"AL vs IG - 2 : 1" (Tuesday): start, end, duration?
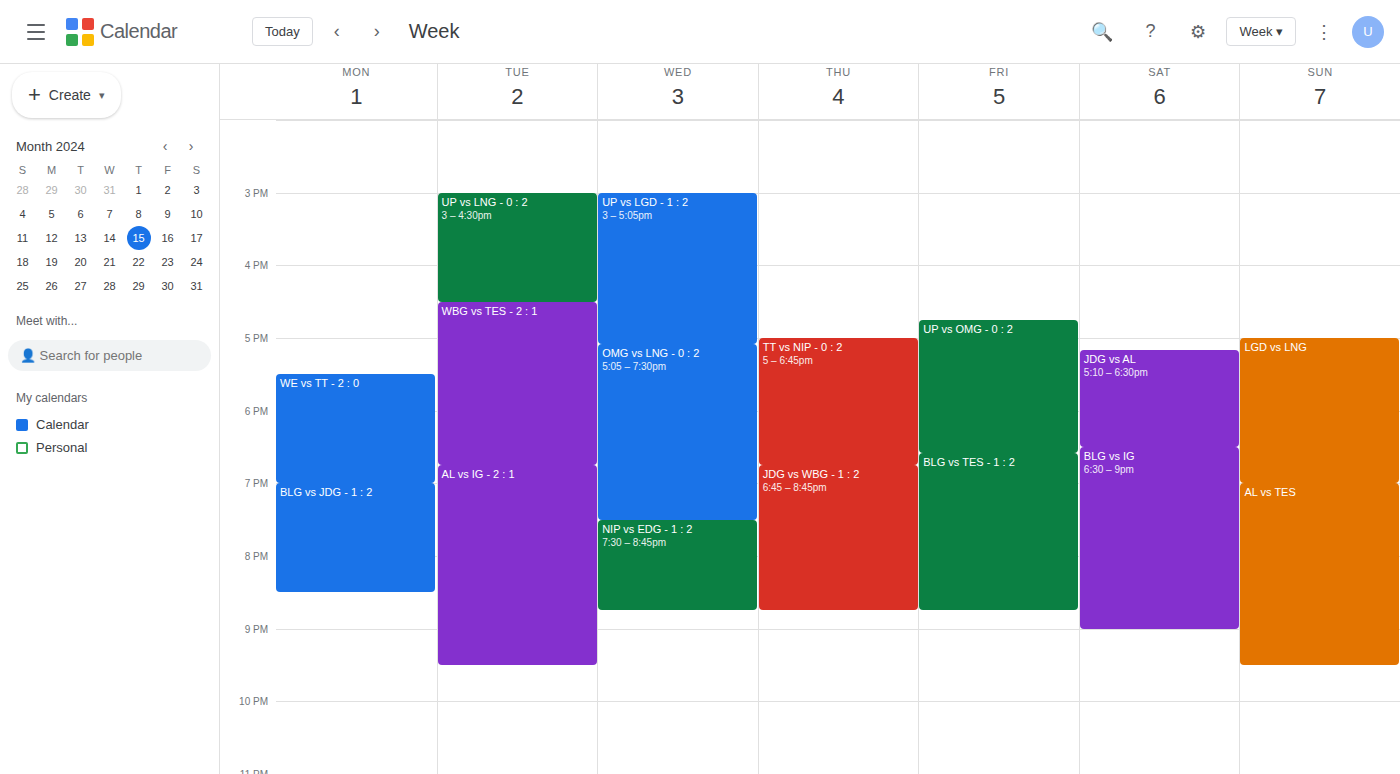
6:45 PM to 9:30 PM, 2 hours 45 minutes